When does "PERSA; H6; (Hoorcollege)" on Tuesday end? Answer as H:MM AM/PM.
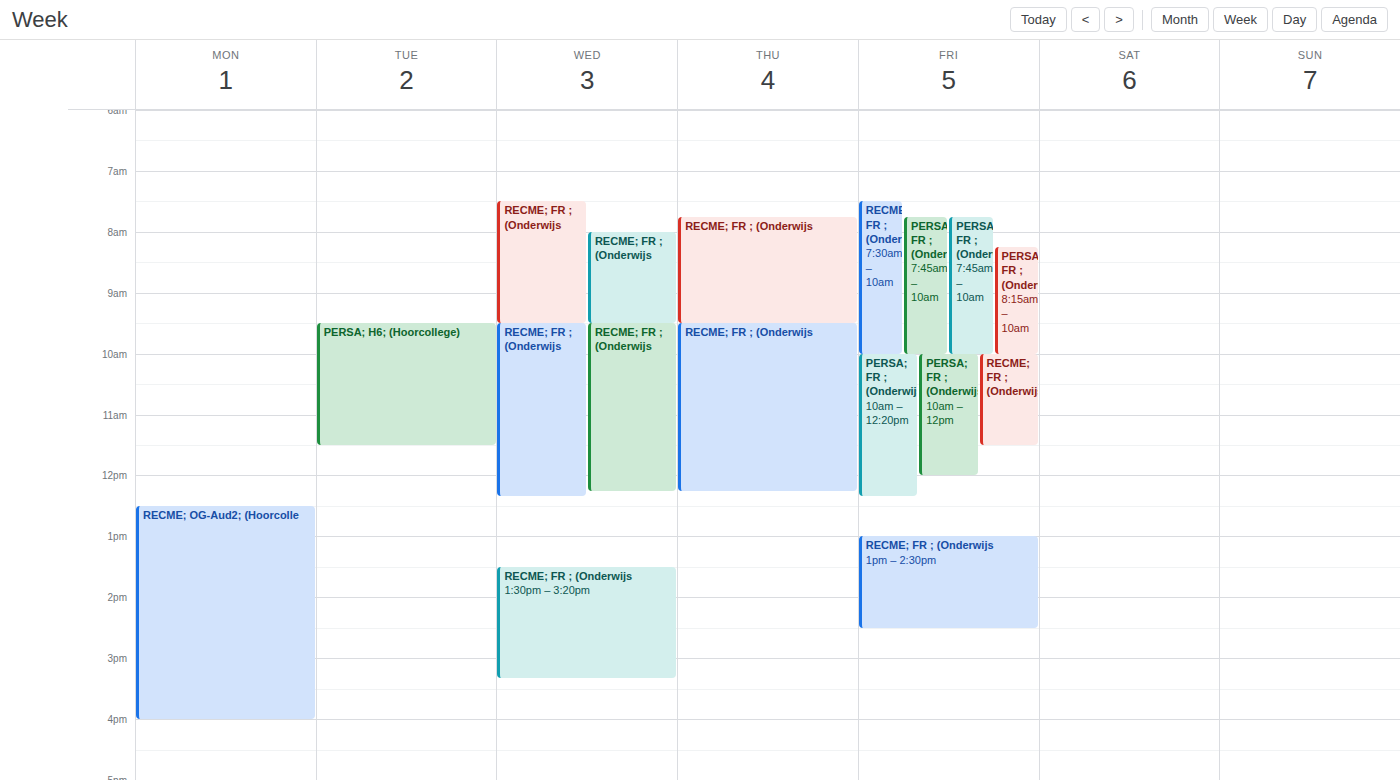
11:30 AM